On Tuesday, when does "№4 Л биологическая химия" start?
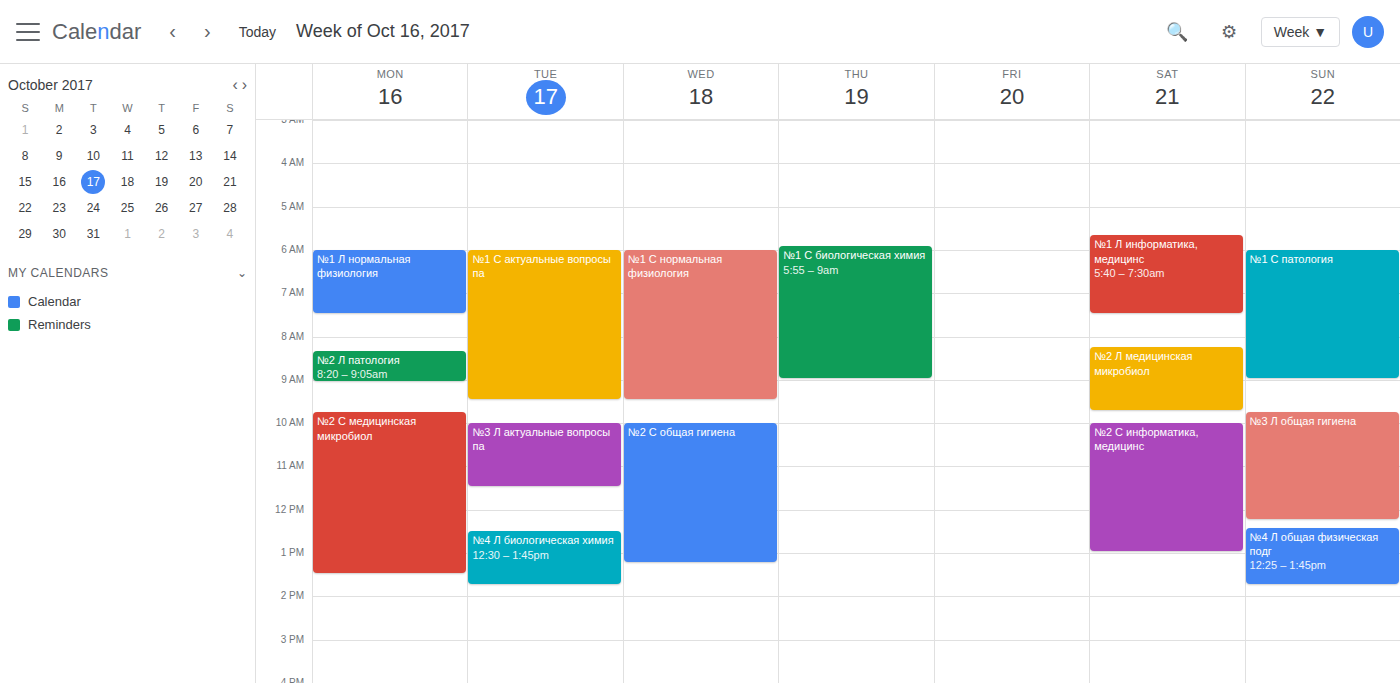
12:30 PM